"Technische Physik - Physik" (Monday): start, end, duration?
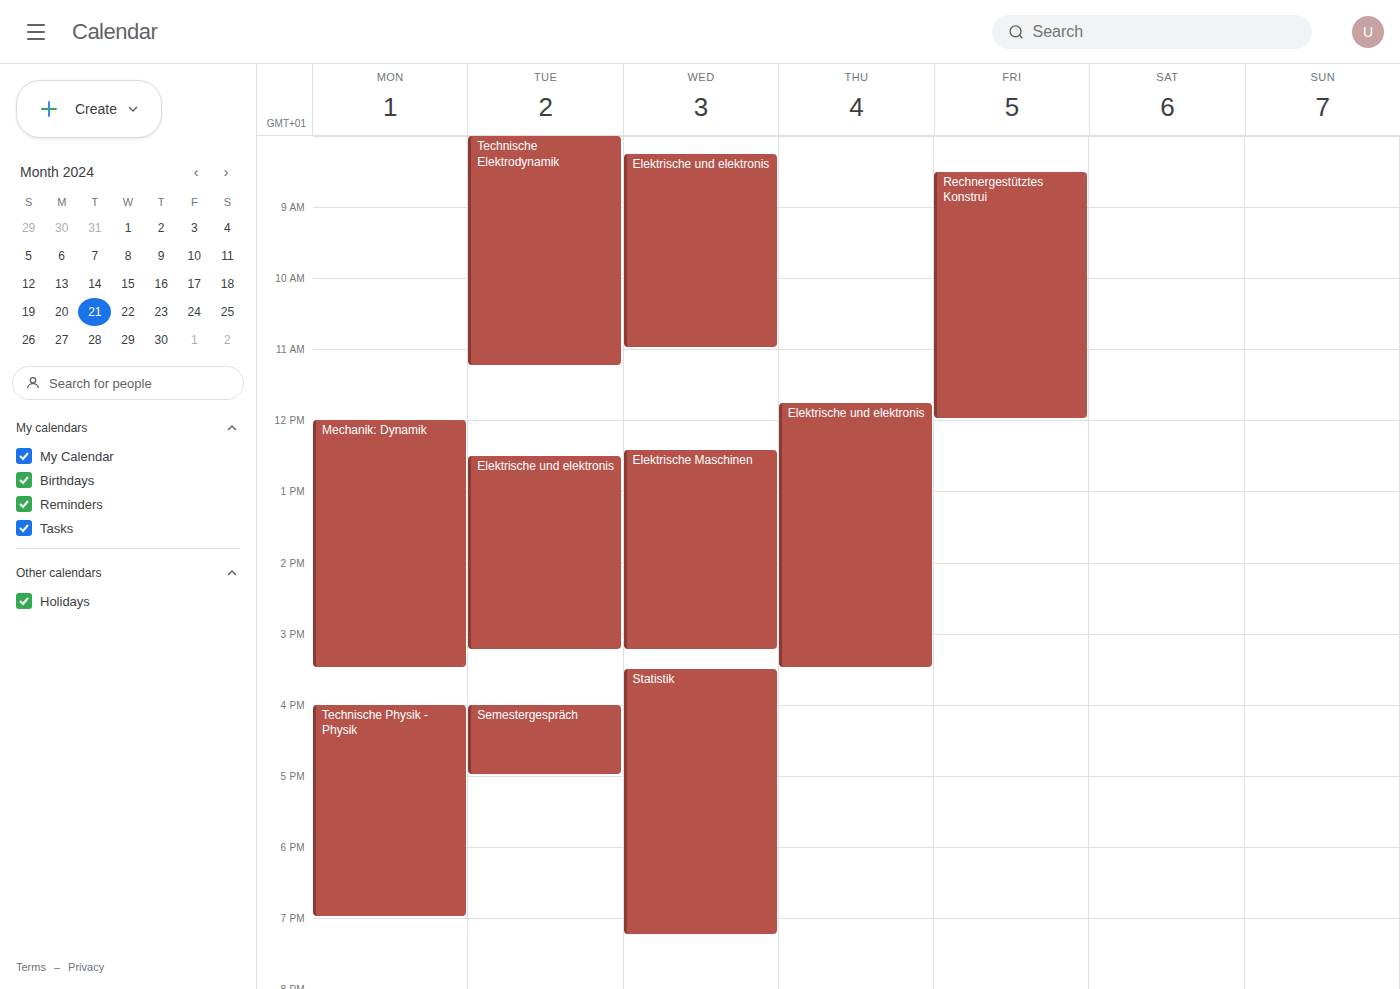
4:00 PM to 7:00 PM, 3 hours